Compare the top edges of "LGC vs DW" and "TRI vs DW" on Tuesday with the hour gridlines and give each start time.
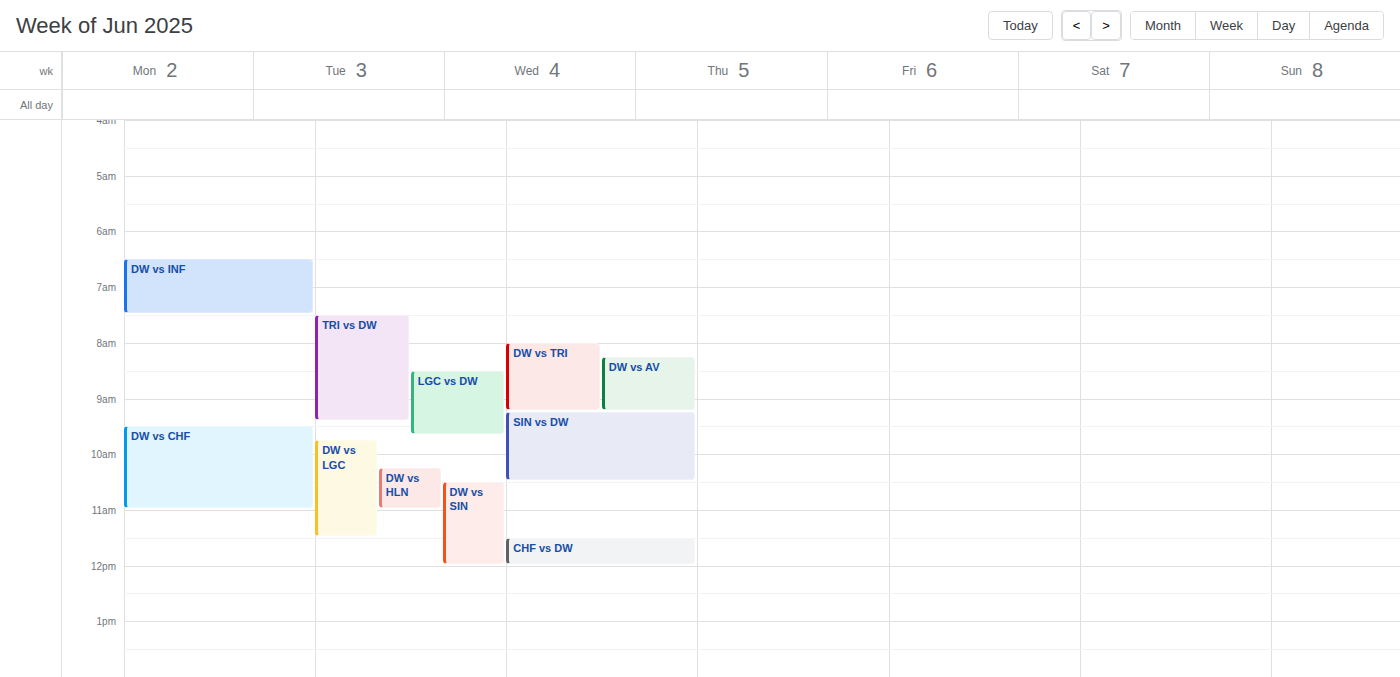
"LGC vs DW": 08:30, halfway between the 08:00 and 09:00 lines. "TRI vs DW": 07:30, halfway between the 07:00 and 08:00 lines.